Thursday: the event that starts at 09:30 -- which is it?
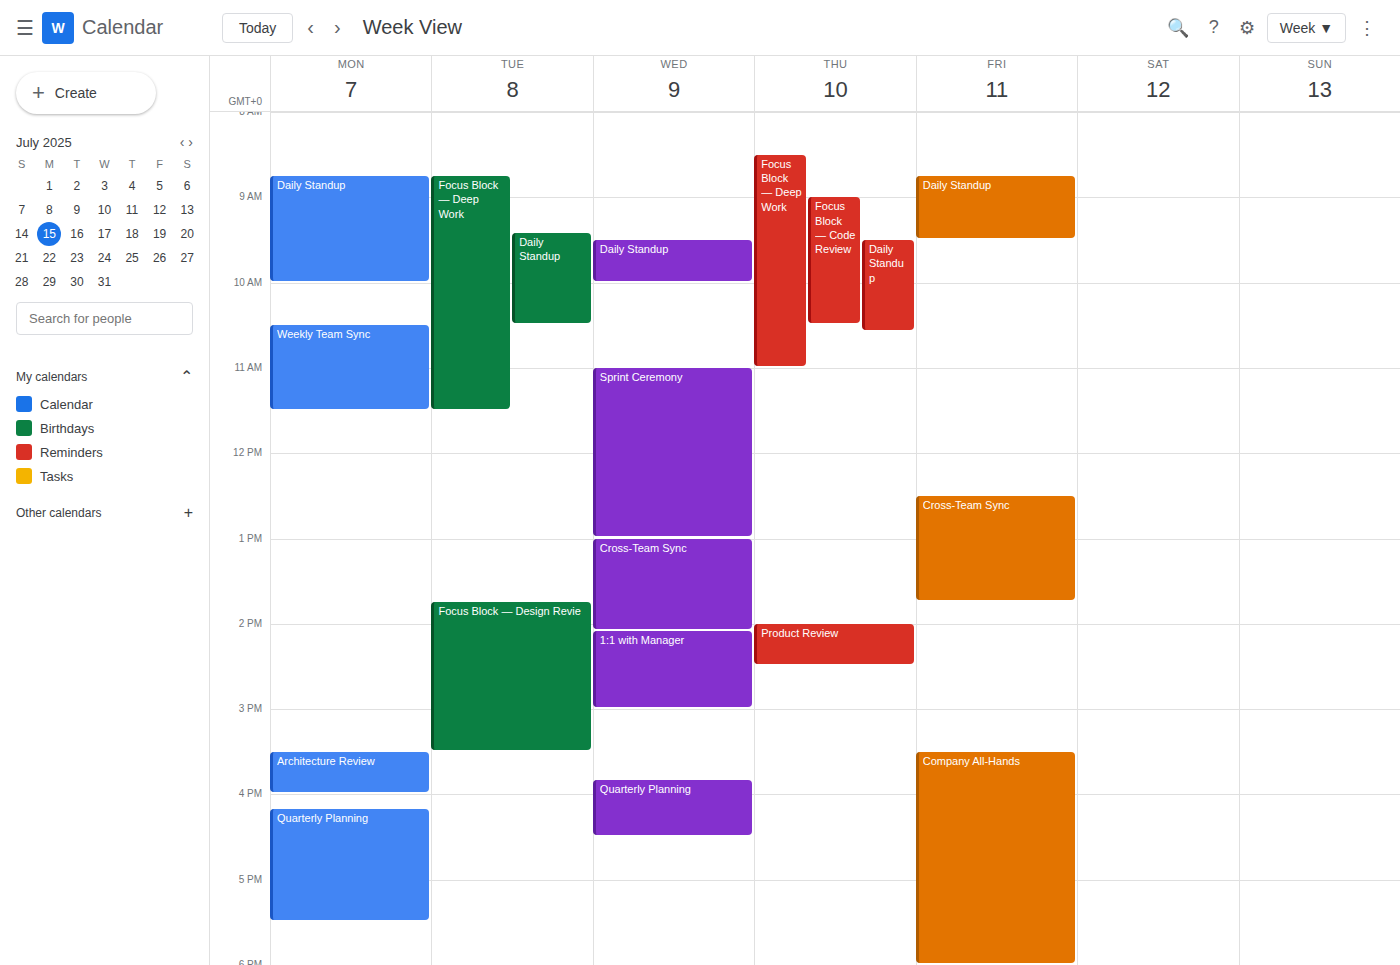
"Daily Standup"